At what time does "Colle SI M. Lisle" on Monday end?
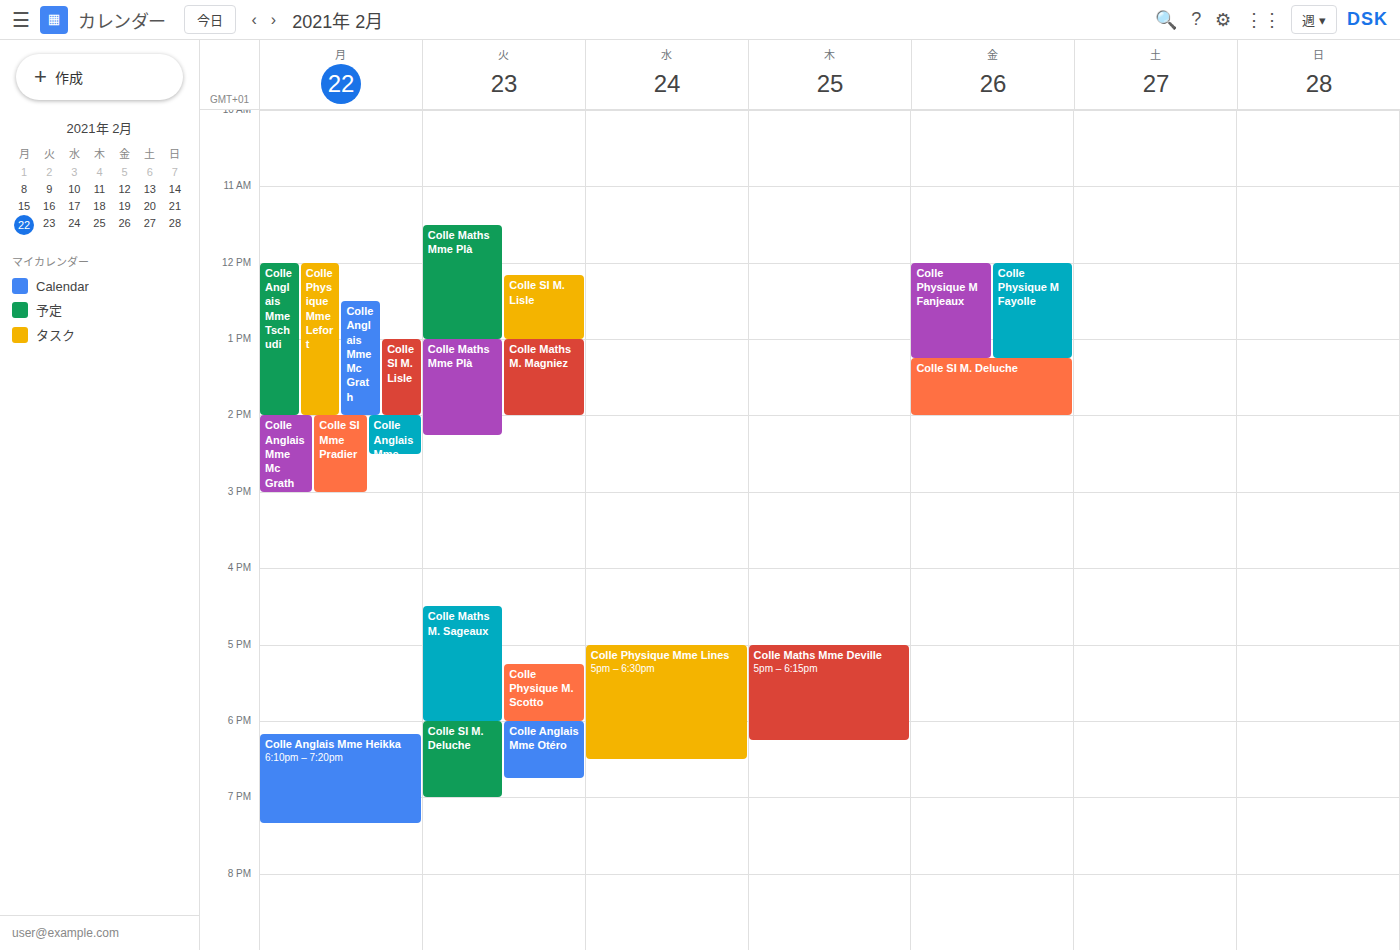
14:00